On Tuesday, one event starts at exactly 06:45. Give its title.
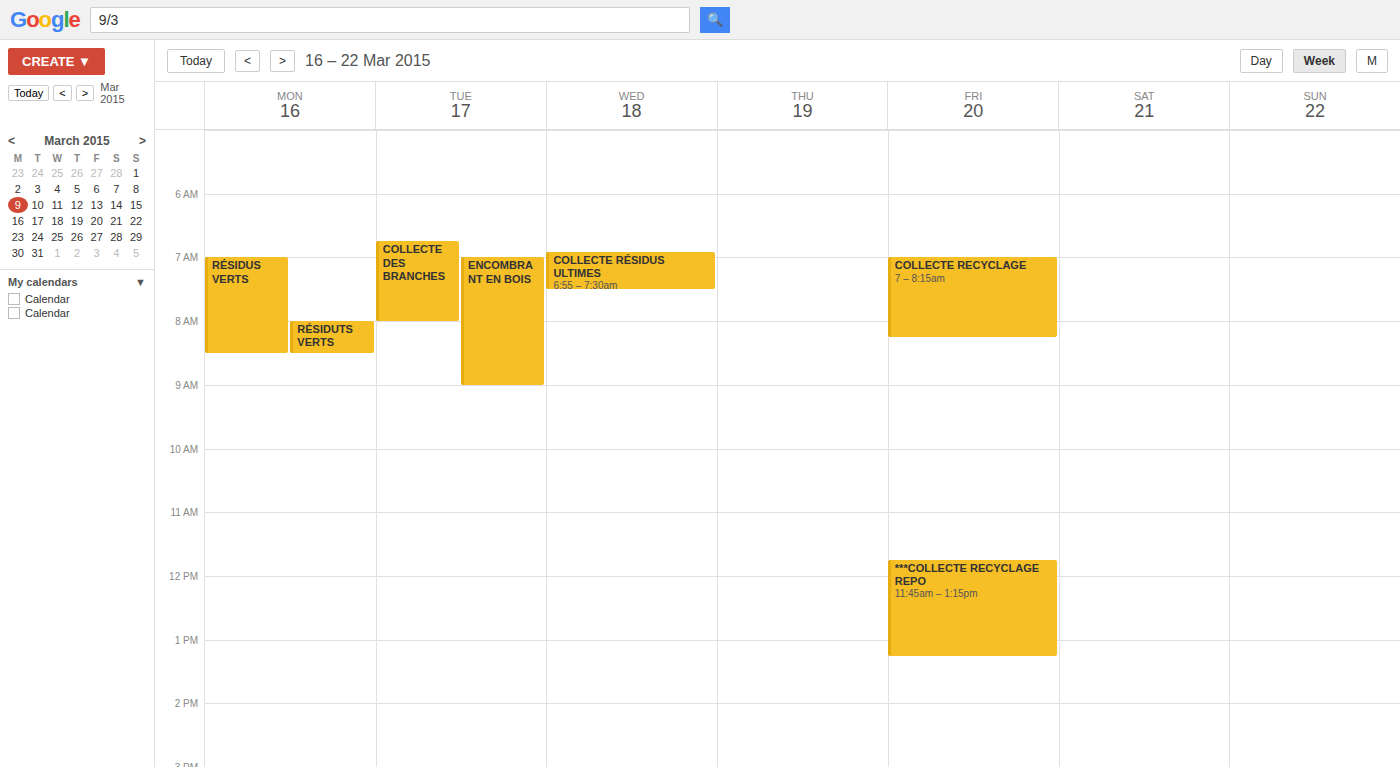
"COLLECTE DES BRANCHES"